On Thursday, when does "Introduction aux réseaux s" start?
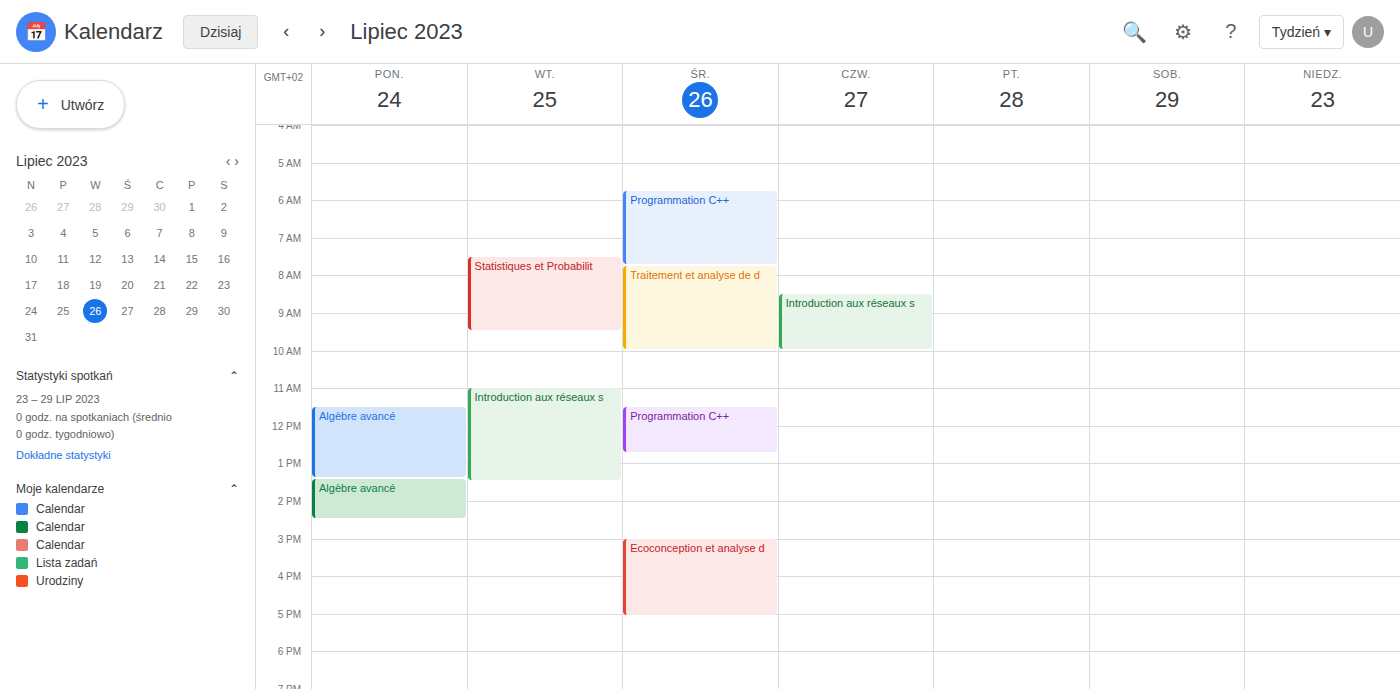
8:30 AM